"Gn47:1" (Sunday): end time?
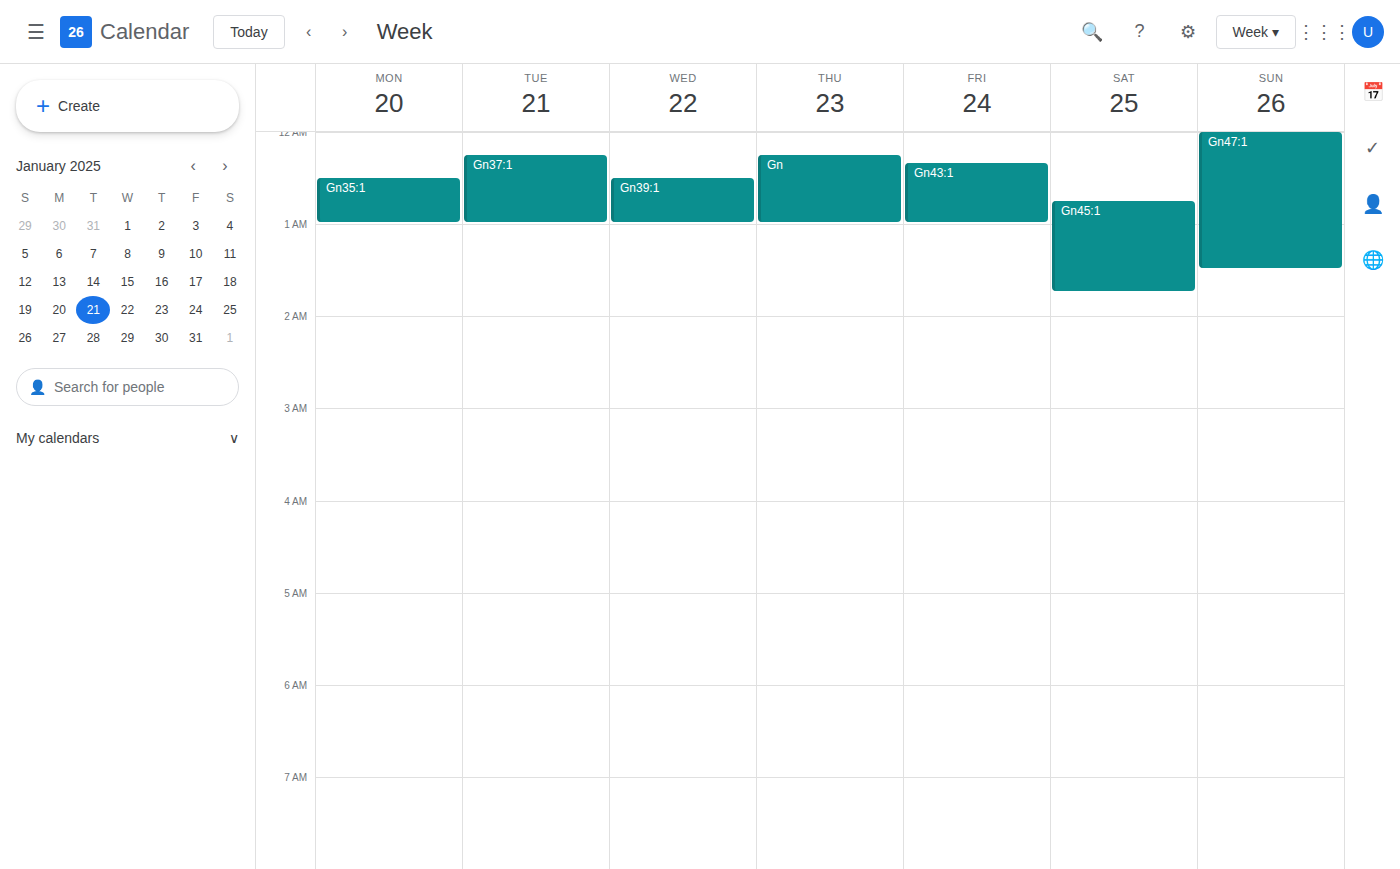
1:30 AM